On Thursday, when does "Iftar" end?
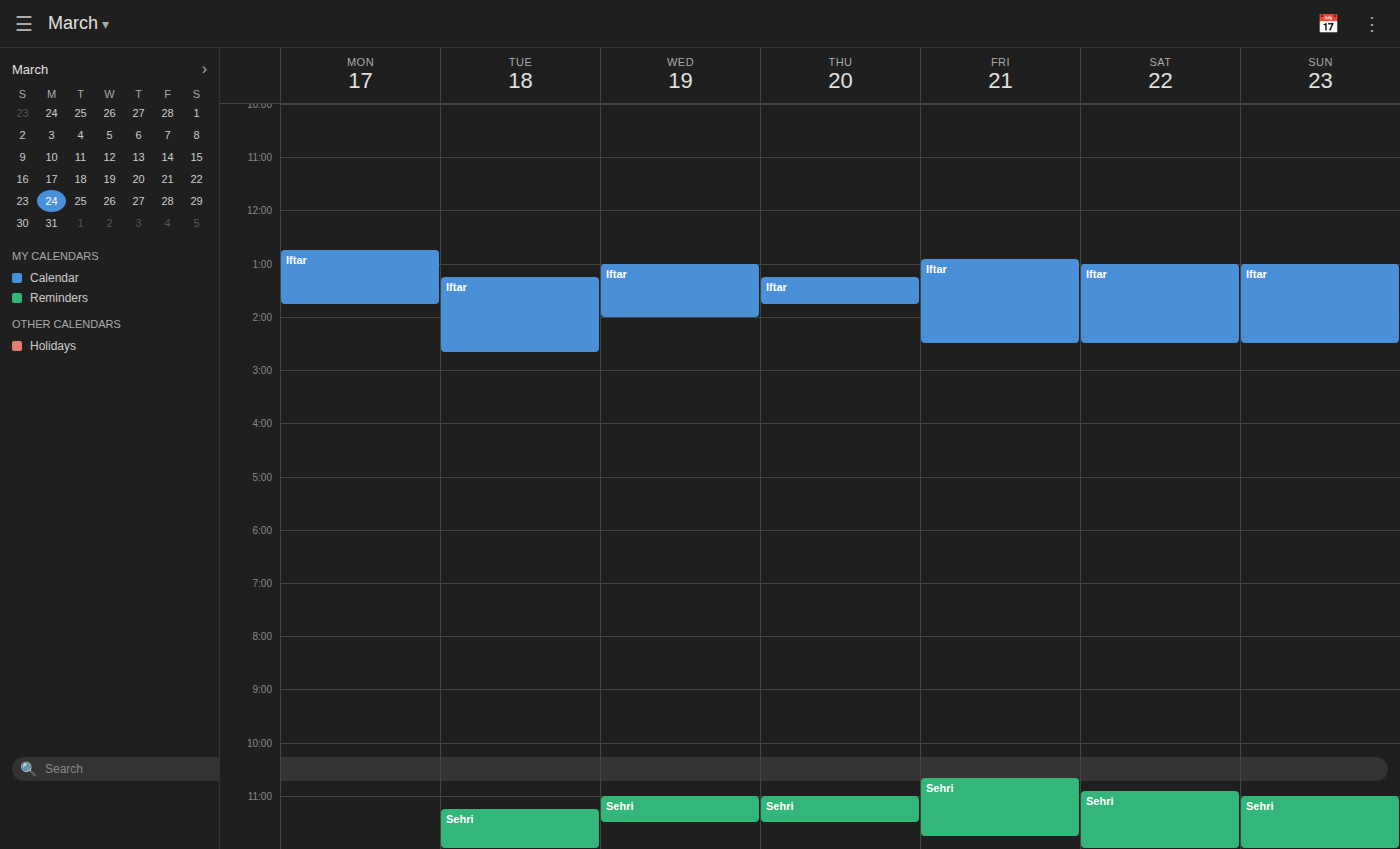
1:45 PM